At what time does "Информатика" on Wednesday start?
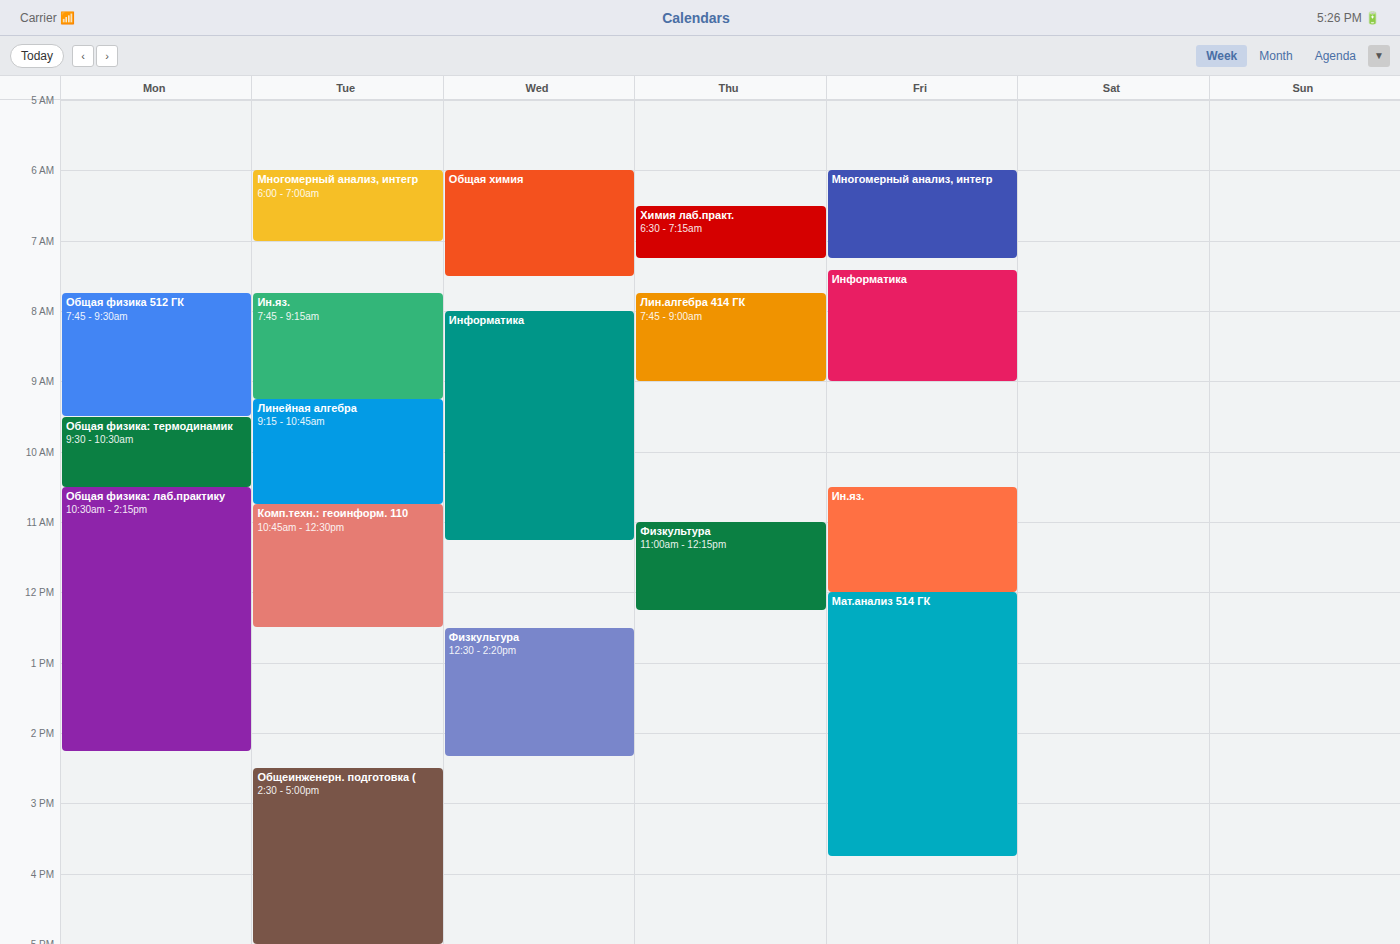
8:00 AM